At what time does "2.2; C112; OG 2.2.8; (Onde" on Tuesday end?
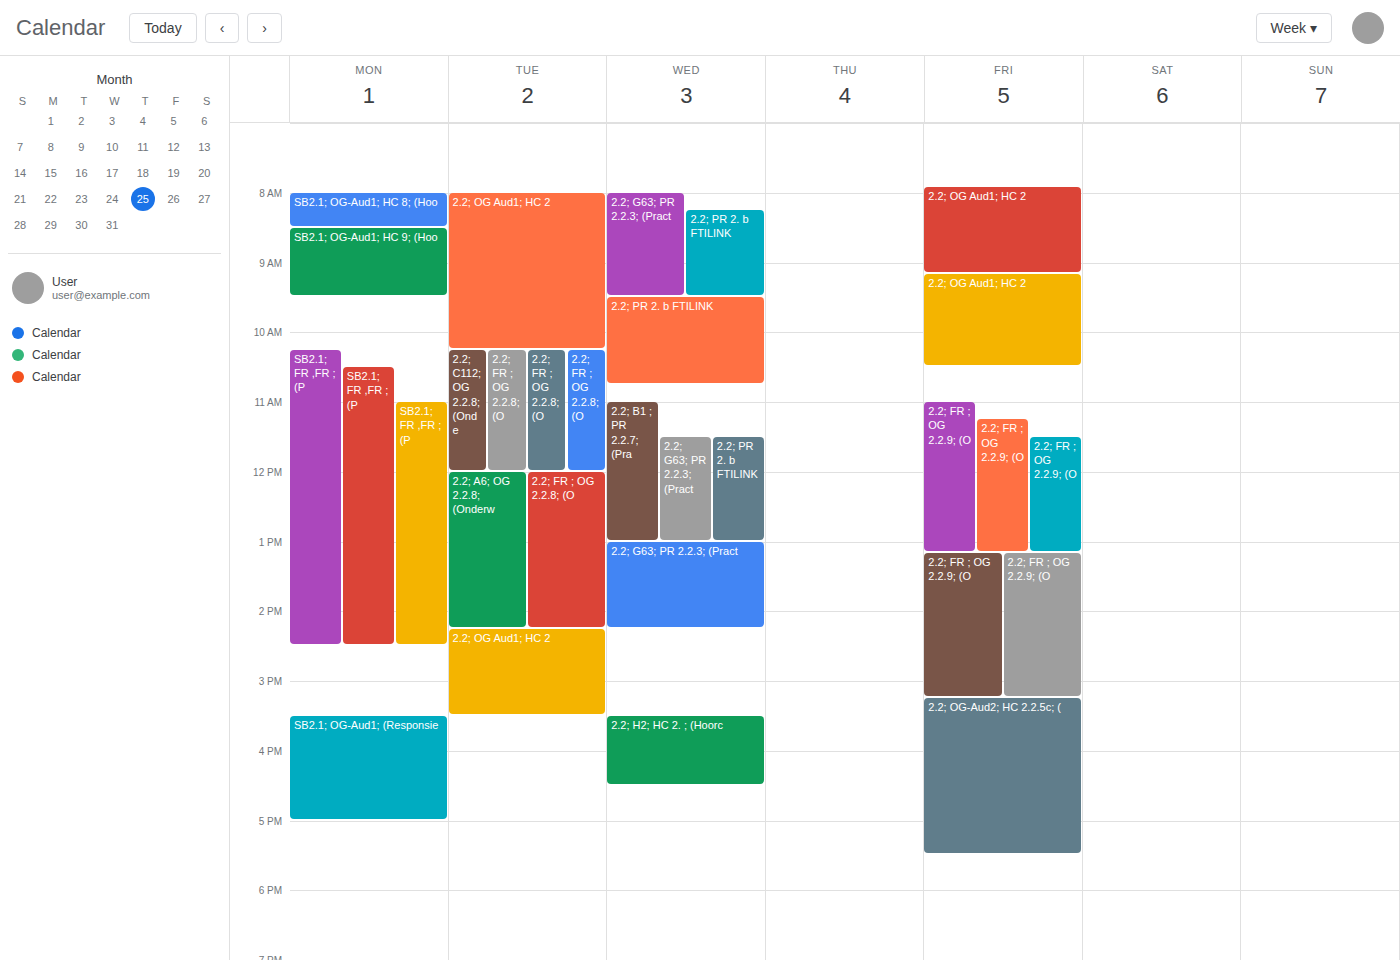
12:00 PM